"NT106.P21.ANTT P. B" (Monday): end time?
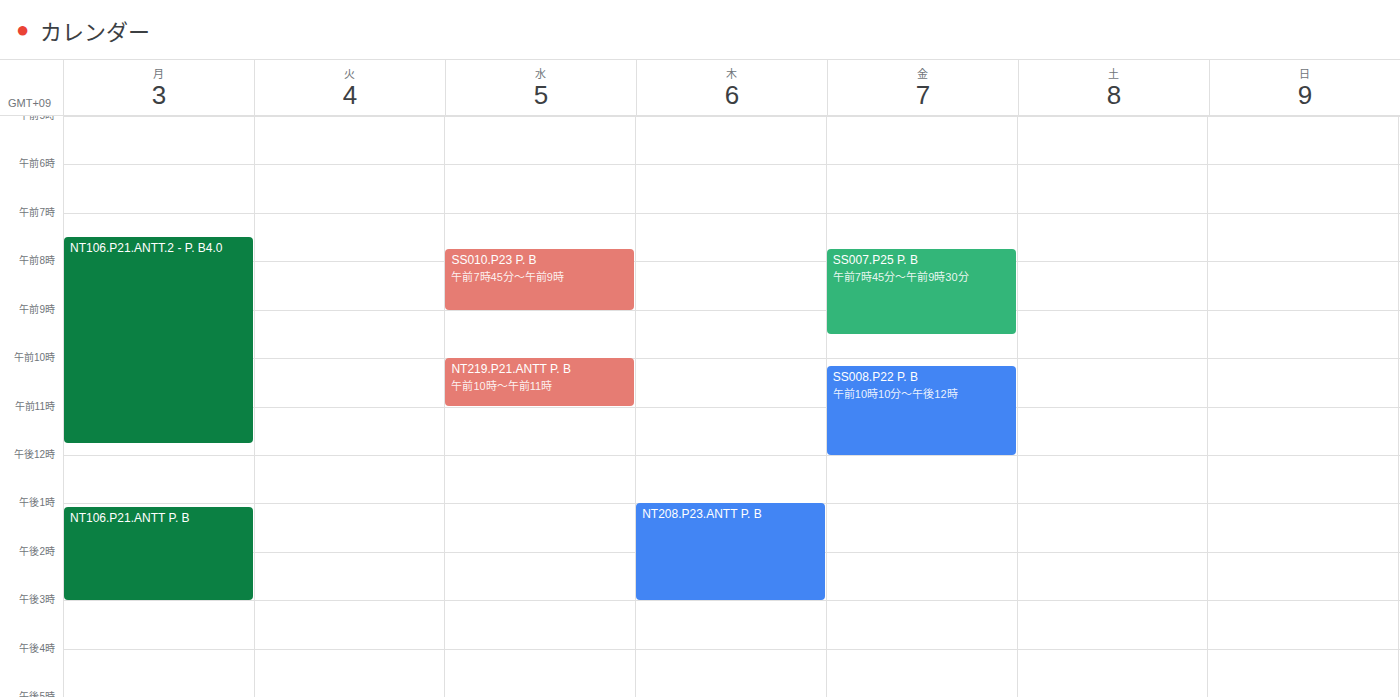
3:00 PM